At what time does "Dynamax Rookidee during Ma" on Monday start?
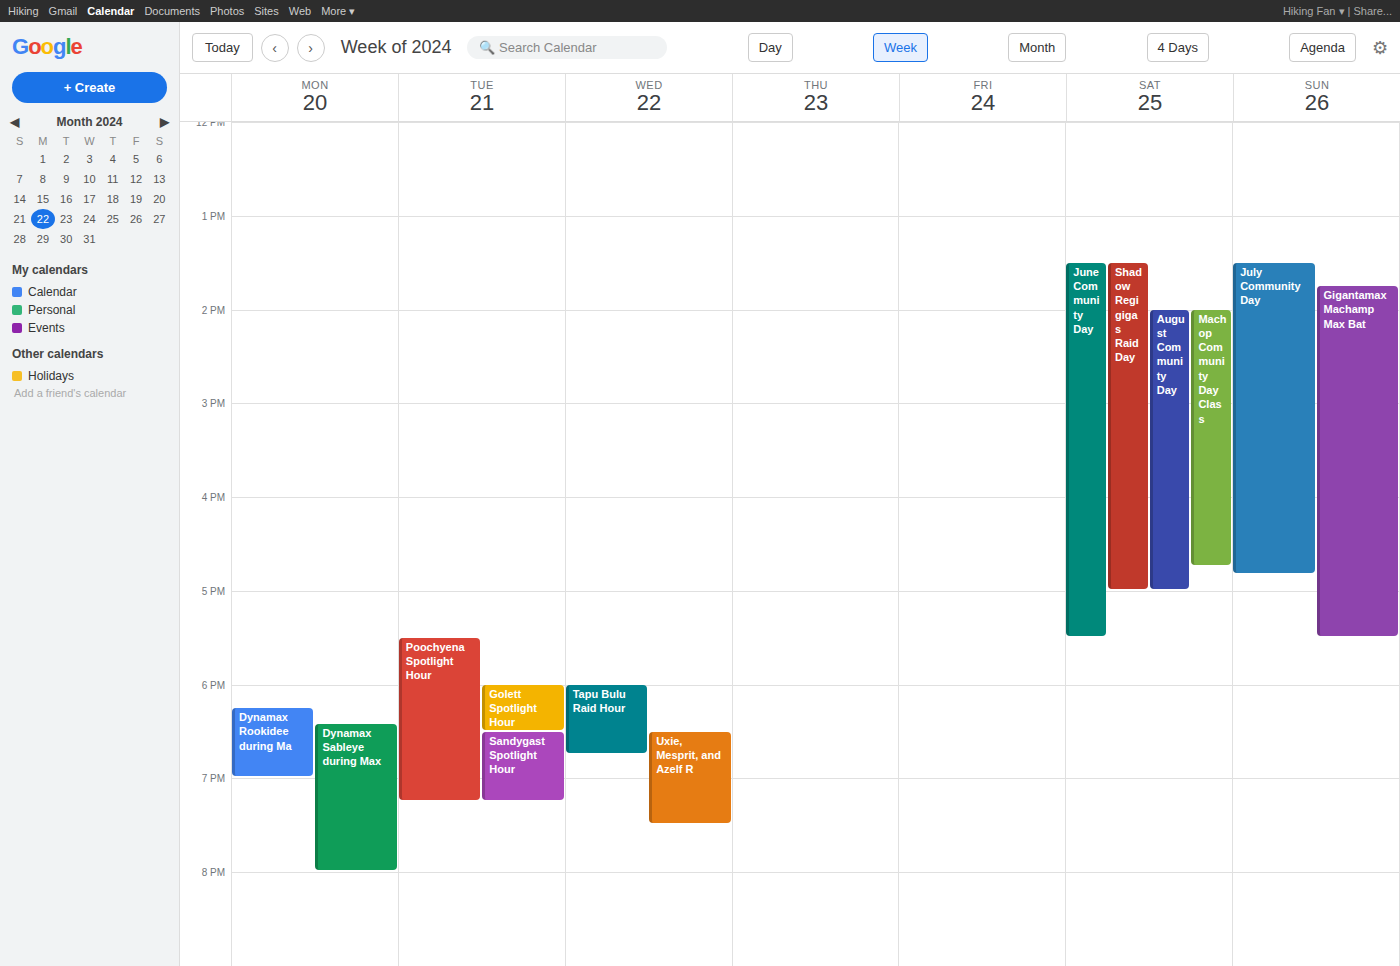
6:15 PM